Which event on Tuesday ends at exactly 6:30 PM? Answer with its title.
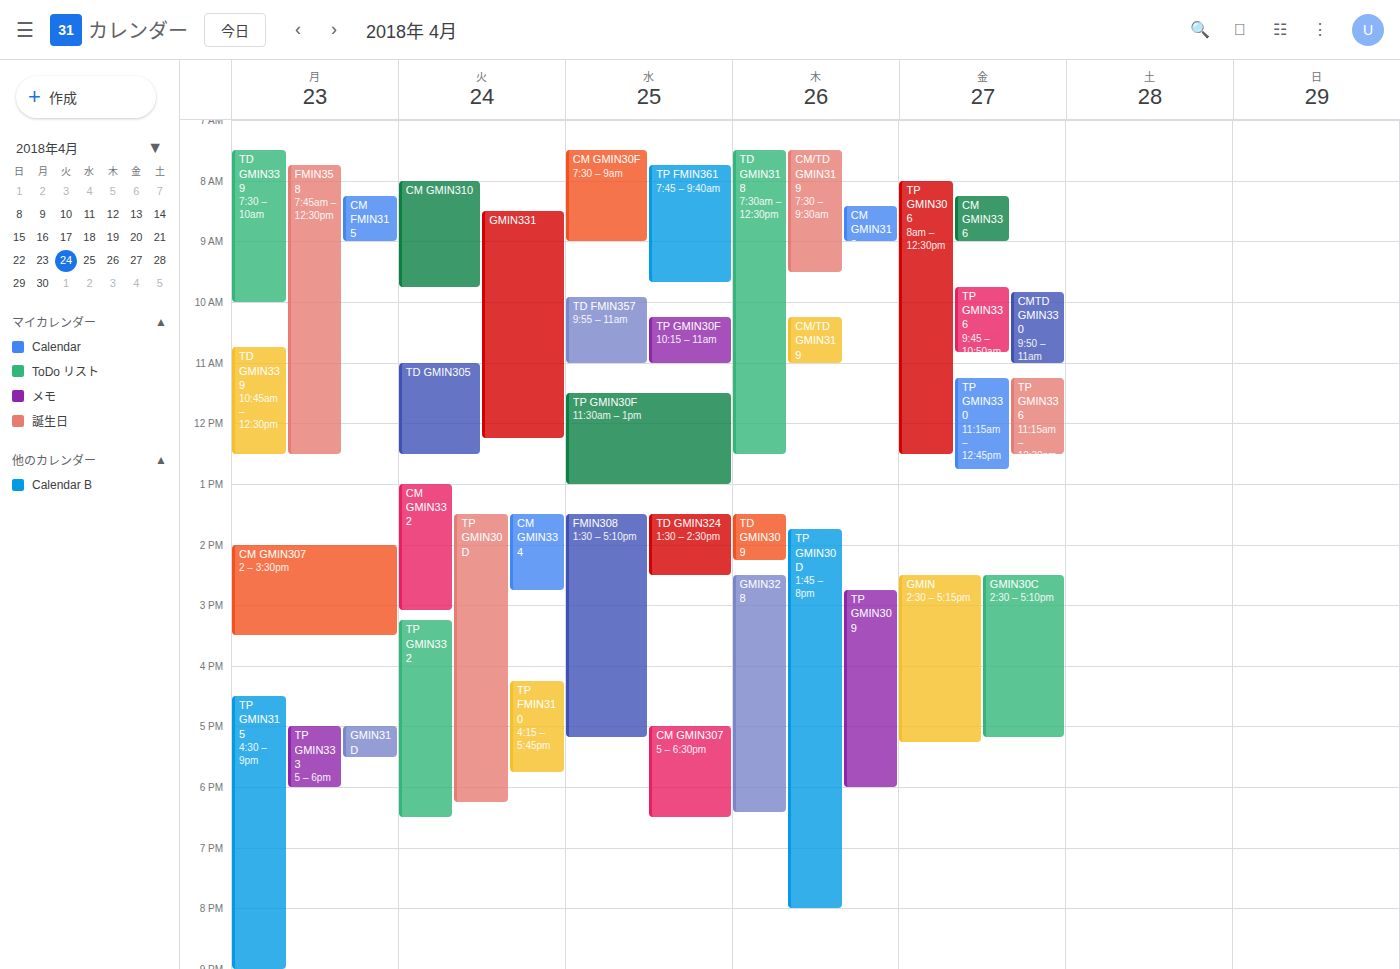
"TP GMIN332"